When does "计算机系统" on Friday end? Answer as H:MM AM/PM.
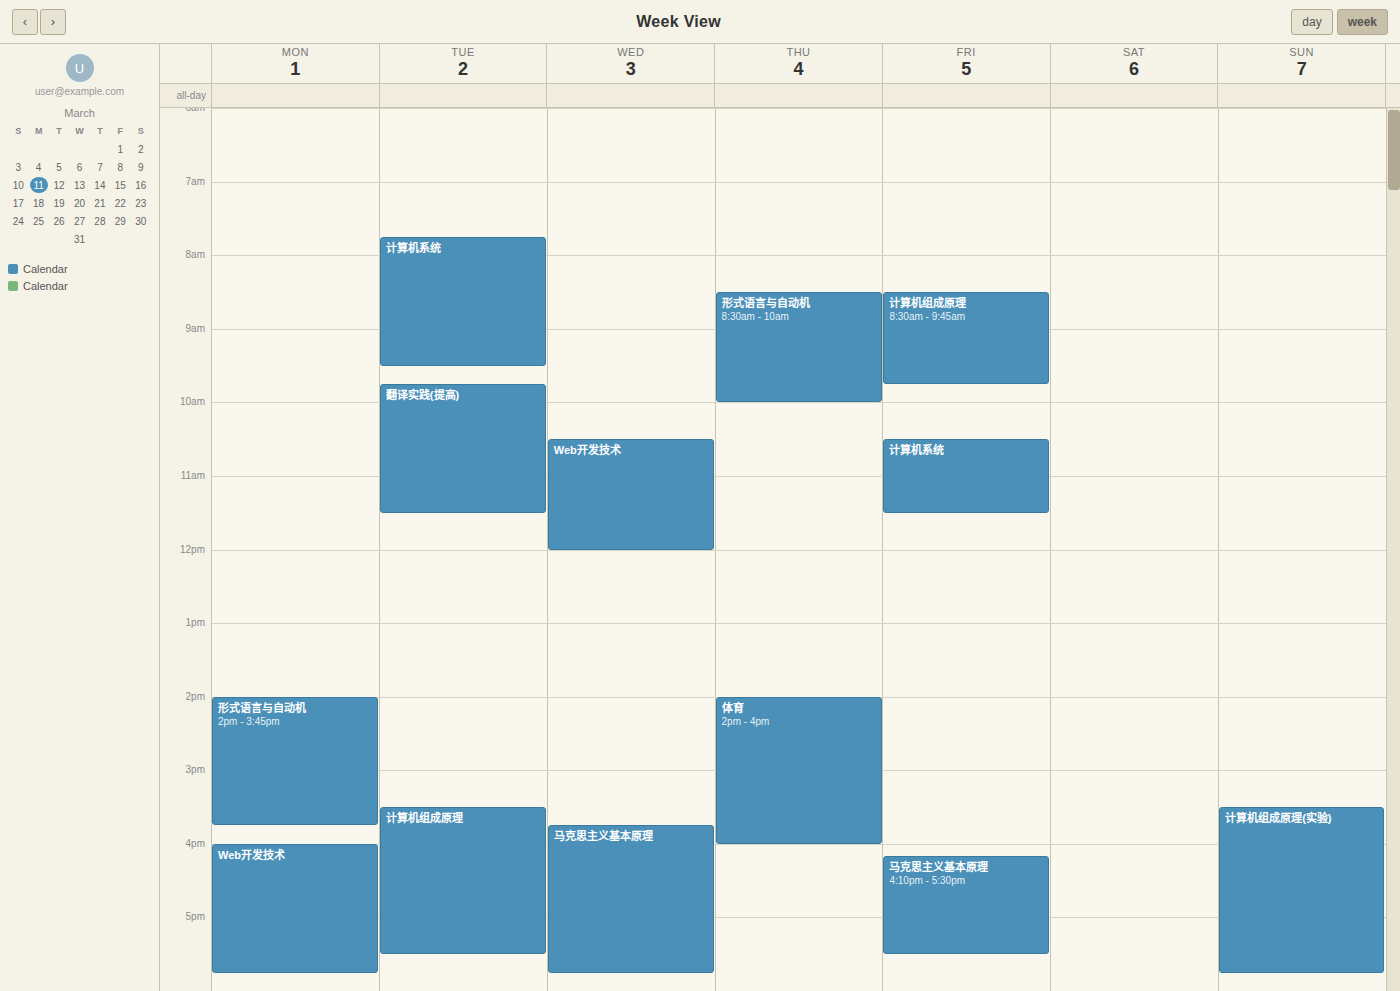
11:30 AM